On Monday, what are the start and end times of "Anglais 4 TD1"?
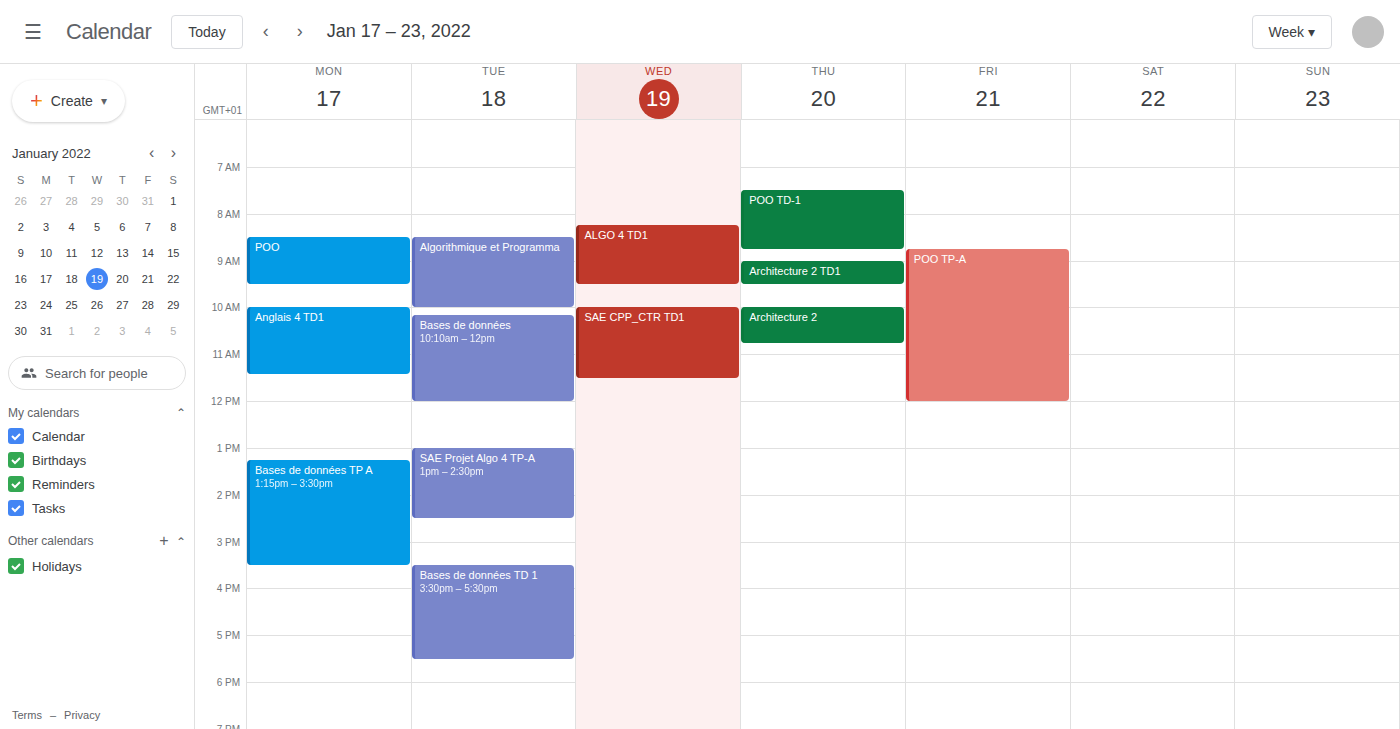
10:00 AM to 11:25 AM